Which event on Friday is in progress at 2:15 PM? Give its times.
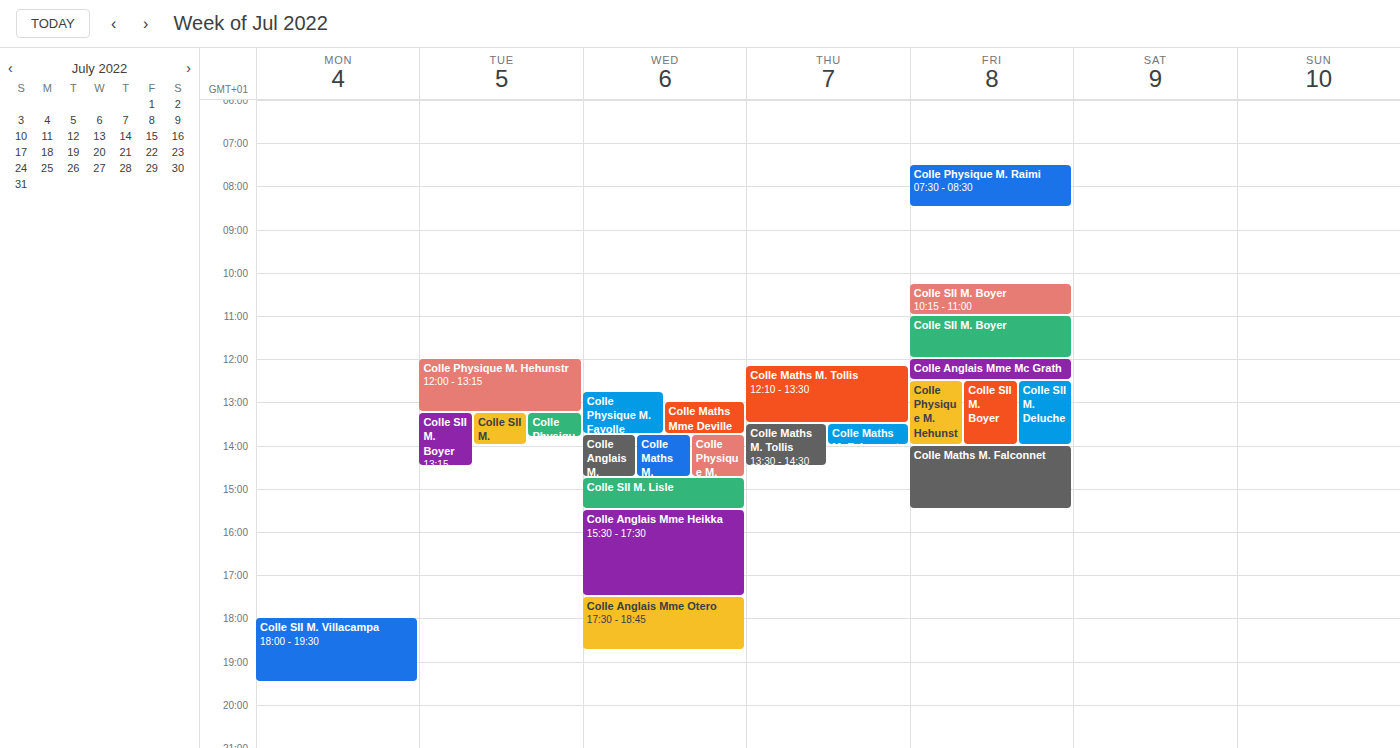
"Colle Maths M. Falconnet", 2:00 PM to 3:30 PM